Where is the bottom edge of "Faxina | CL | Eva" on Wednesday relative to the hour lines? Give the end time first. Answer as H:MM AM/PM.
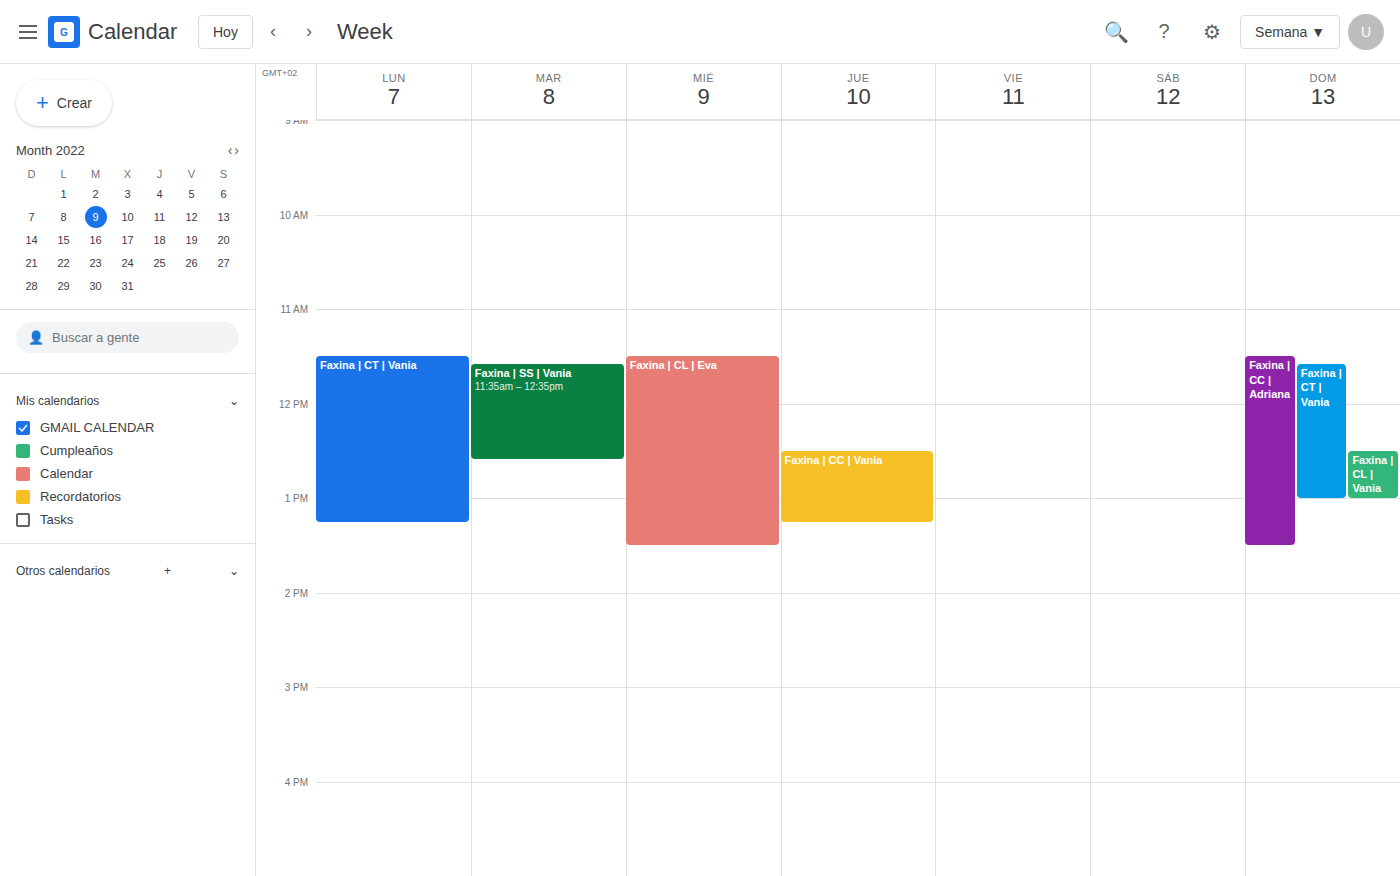
1:30 PM -- halfway between the 1 PM and 2 PM lines.